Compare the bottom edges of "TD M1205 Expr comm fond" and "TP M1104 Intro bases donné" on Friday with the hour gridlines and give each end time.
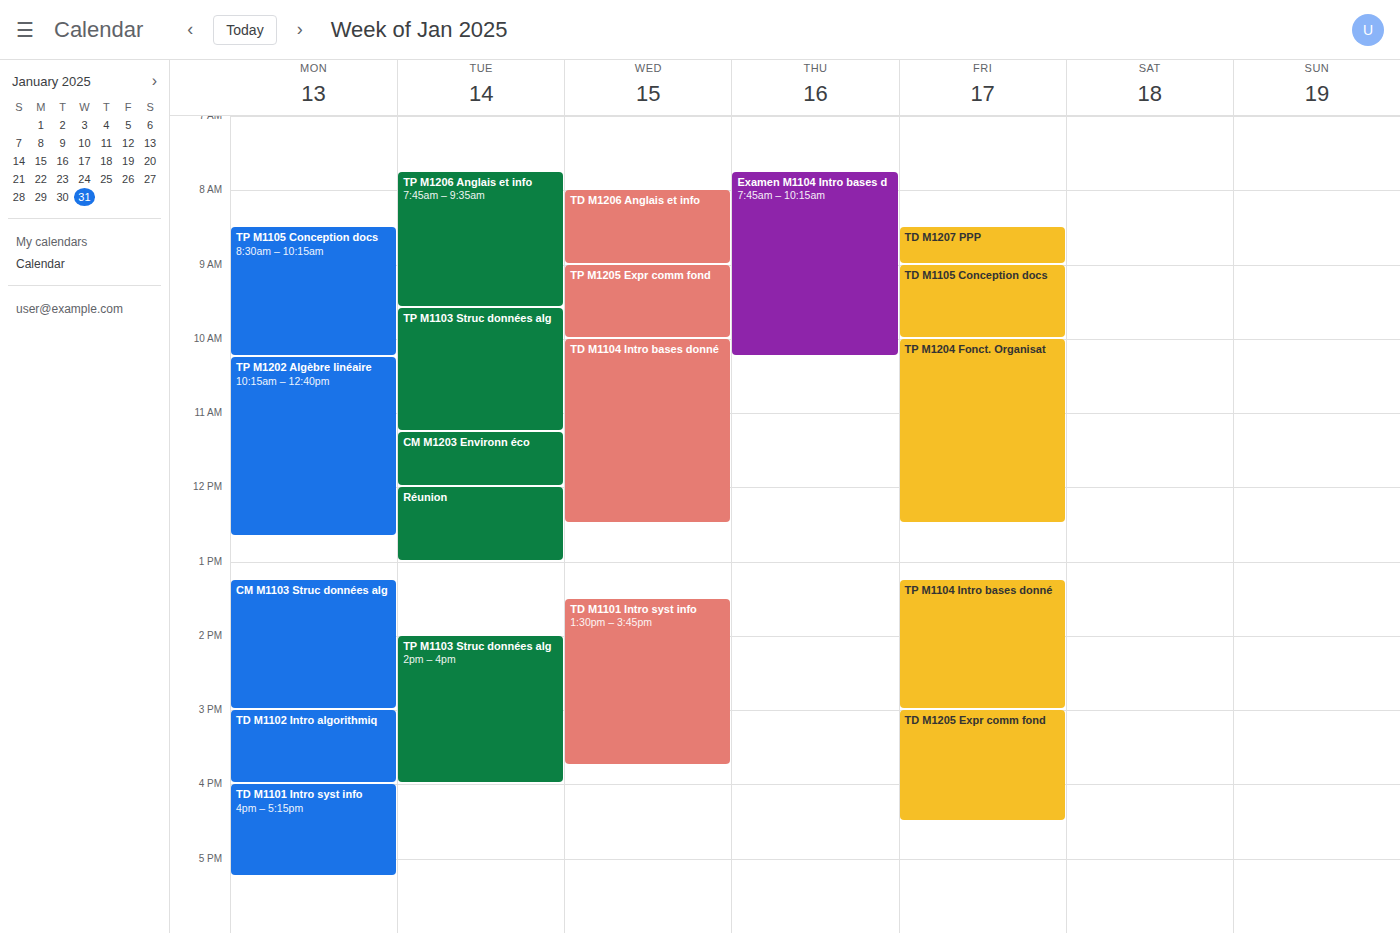
"TD M1205 Expr comm fond": 4:30 PM, halfway between the 4 PM and 5 PM lines. "TP M1104 Intro bases donné": 3:00 PM, exactly on the 3 PM line.